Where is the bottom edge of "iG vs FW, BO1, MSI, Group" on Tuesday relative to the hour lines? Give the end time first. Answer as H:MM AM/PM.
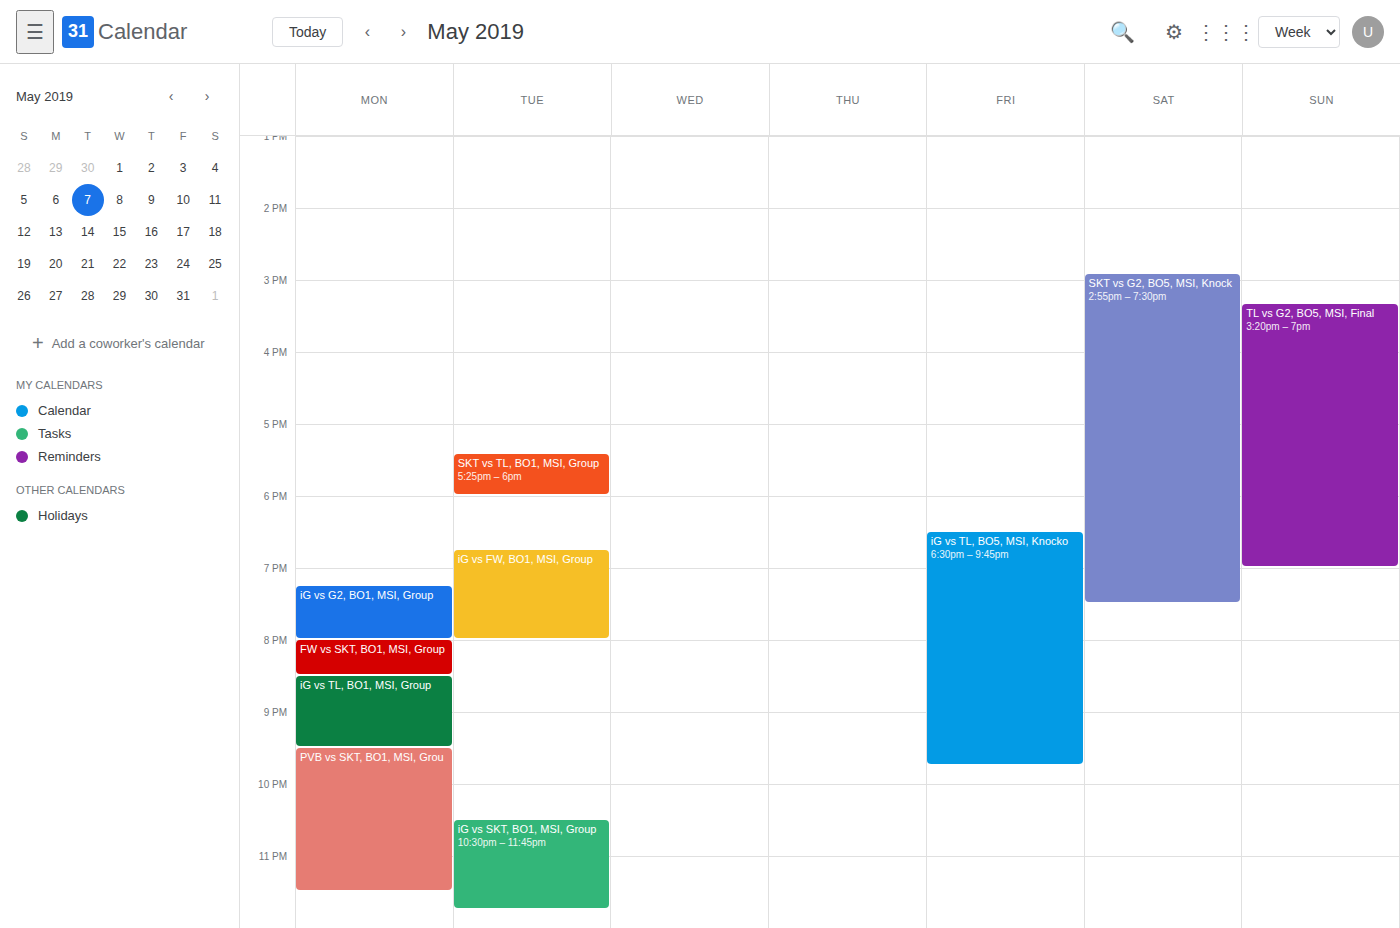
8:00 PM -- exactly on the 8 PM line.